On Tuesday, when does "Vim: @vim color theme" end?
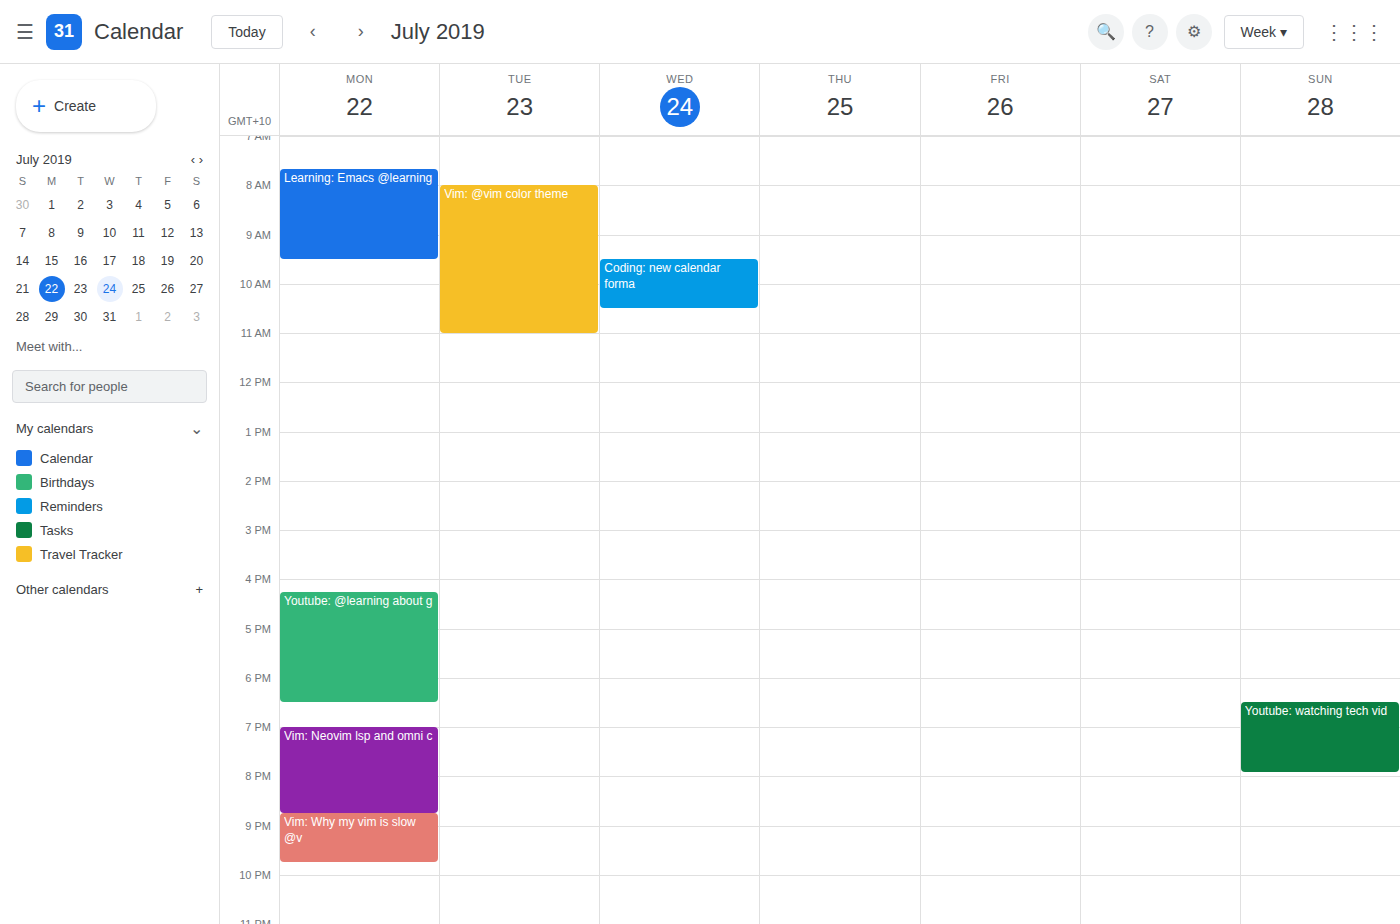
11:00 AM